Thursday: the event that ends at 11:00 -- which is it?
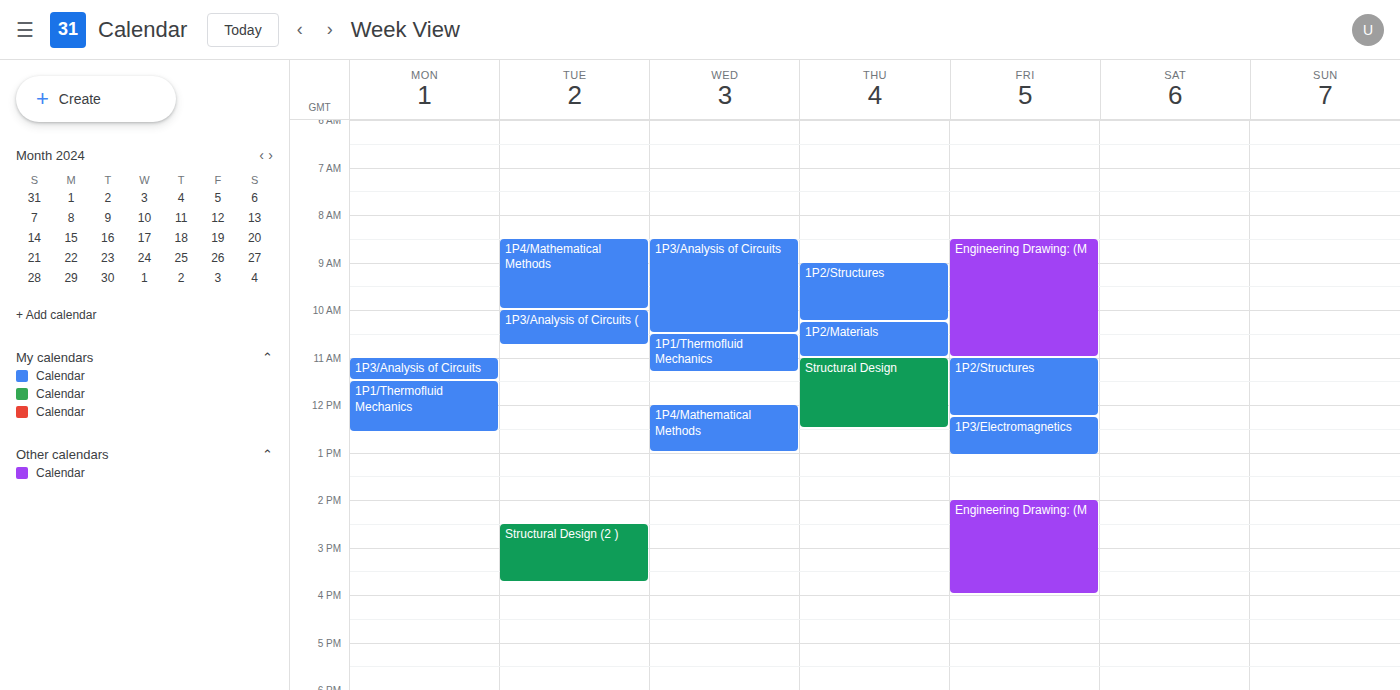
"1P2/Materials"